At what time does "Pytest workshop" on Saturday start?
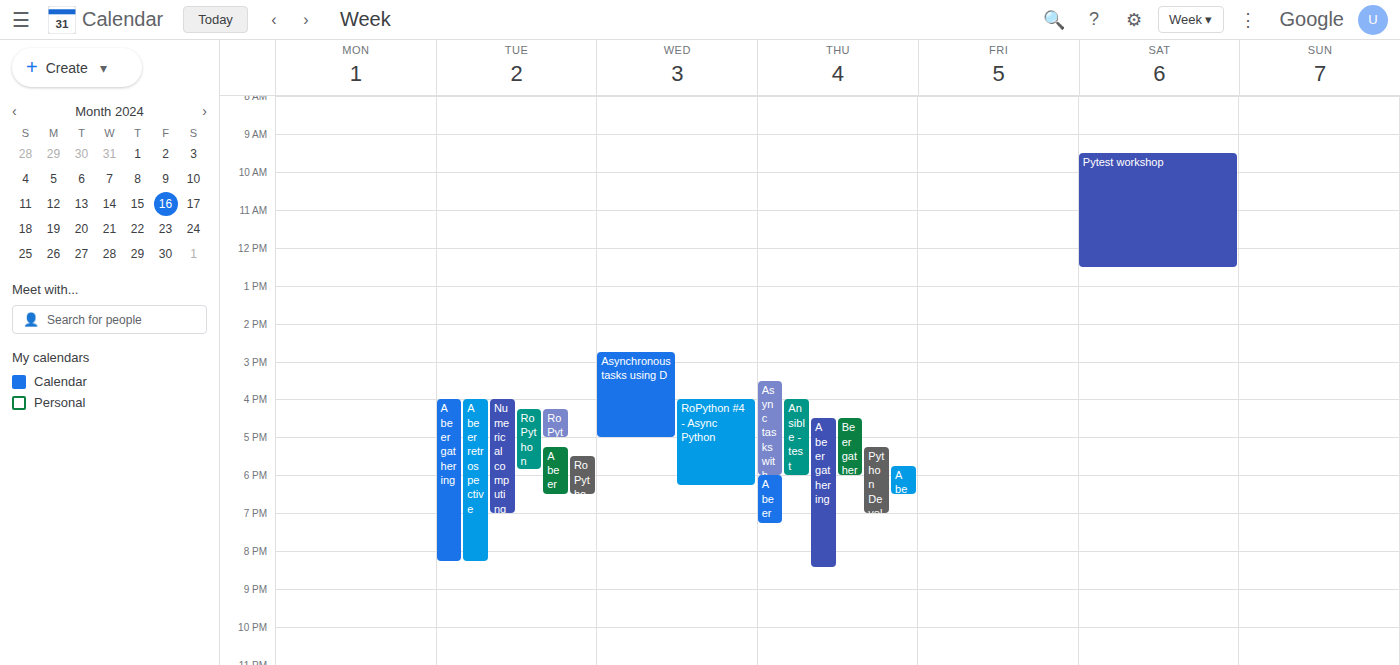
9:30 AM